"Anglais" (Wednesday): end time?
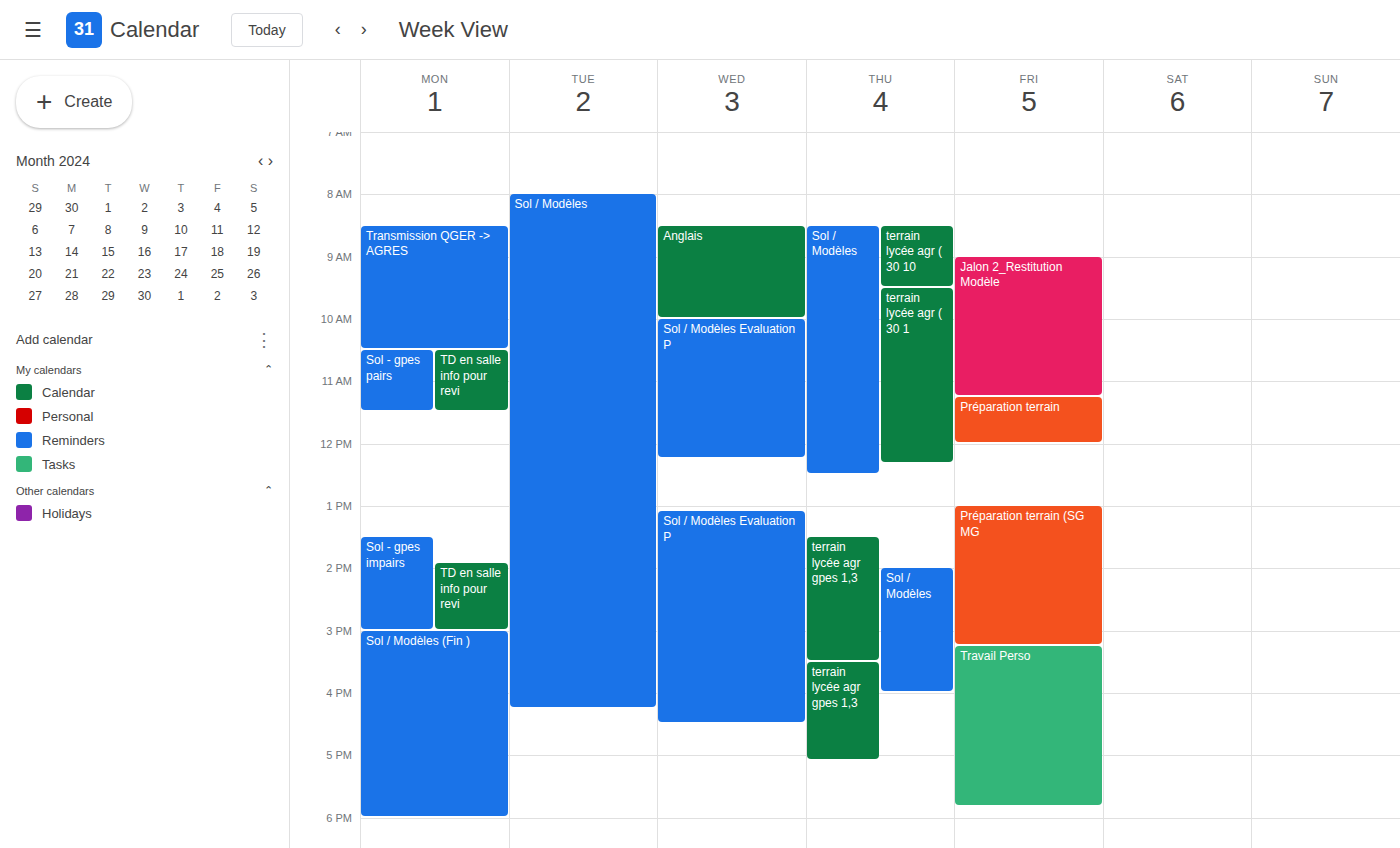
10:00 AM